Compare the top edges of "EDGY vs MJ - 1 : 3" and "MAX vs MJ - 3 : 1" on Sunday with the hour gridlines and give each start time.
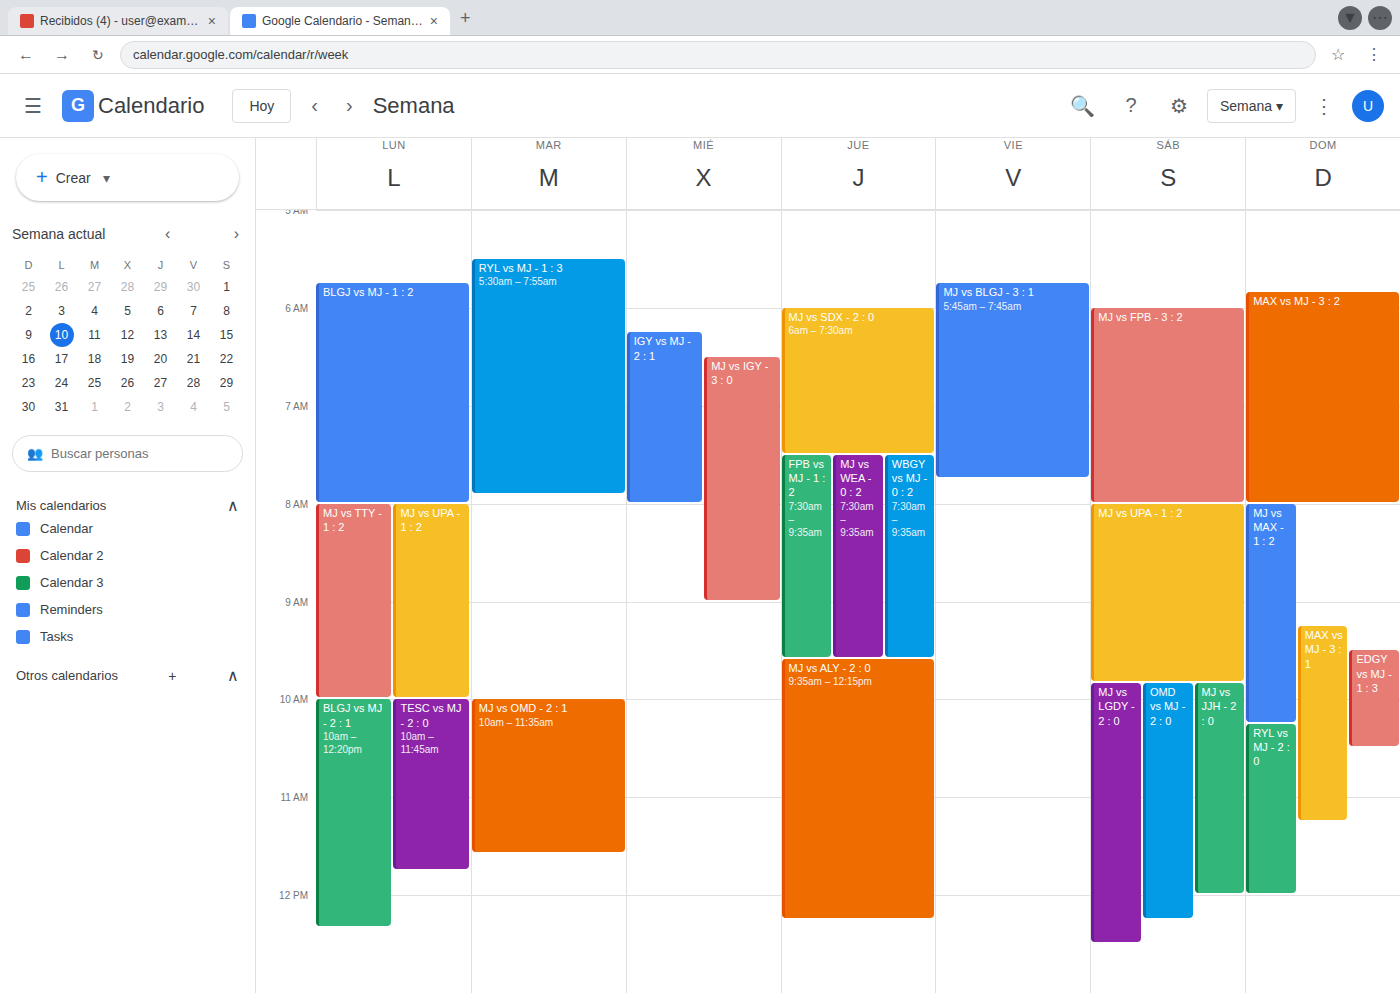
"EDGY vs MJ - 1 : 3": 9:30 AM, halfway between the 9 AM and 10 AM lines. "MAX vs MJ - 3 : 1": 9:15 AM, neither: a quarter of the way from the 9 AM line to the 10 AM line.